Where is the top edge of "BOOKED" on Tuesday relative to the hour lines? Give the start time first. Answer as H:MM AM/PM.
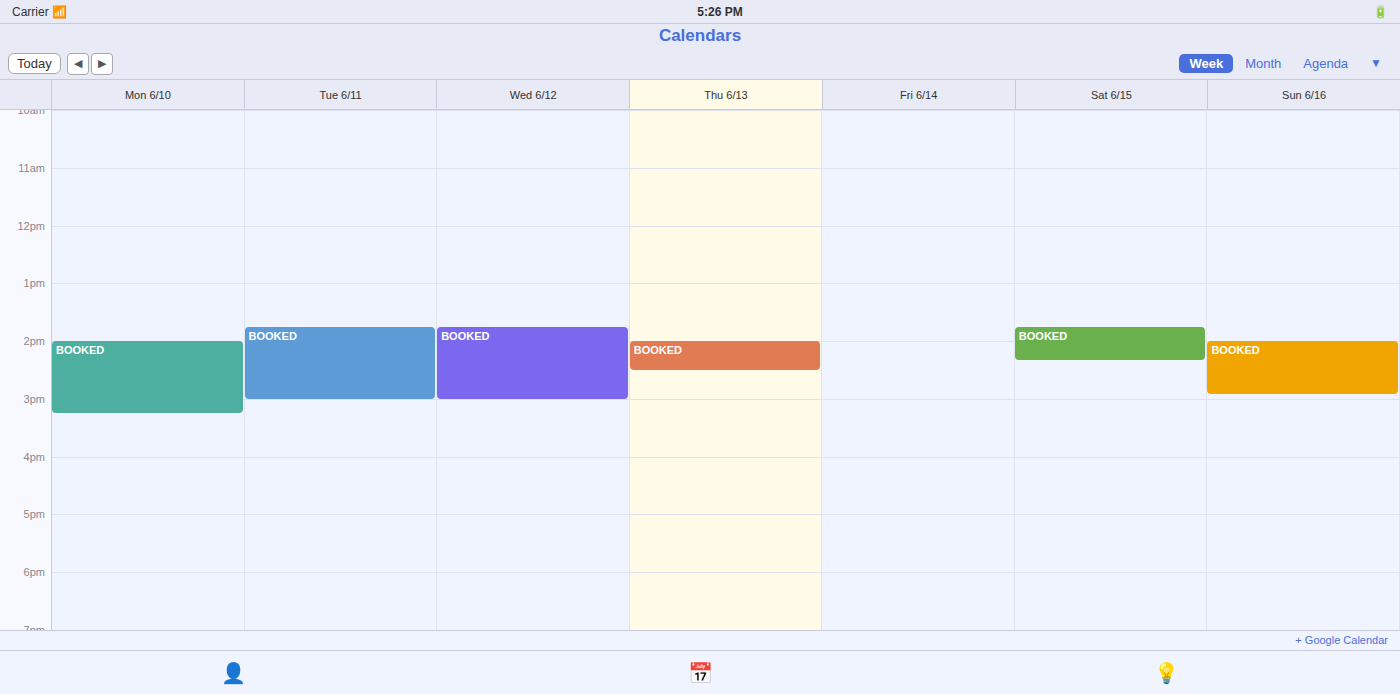
1:45 PM -- neither: three quarters of the way from the 1 PM line to the 2 PM line.